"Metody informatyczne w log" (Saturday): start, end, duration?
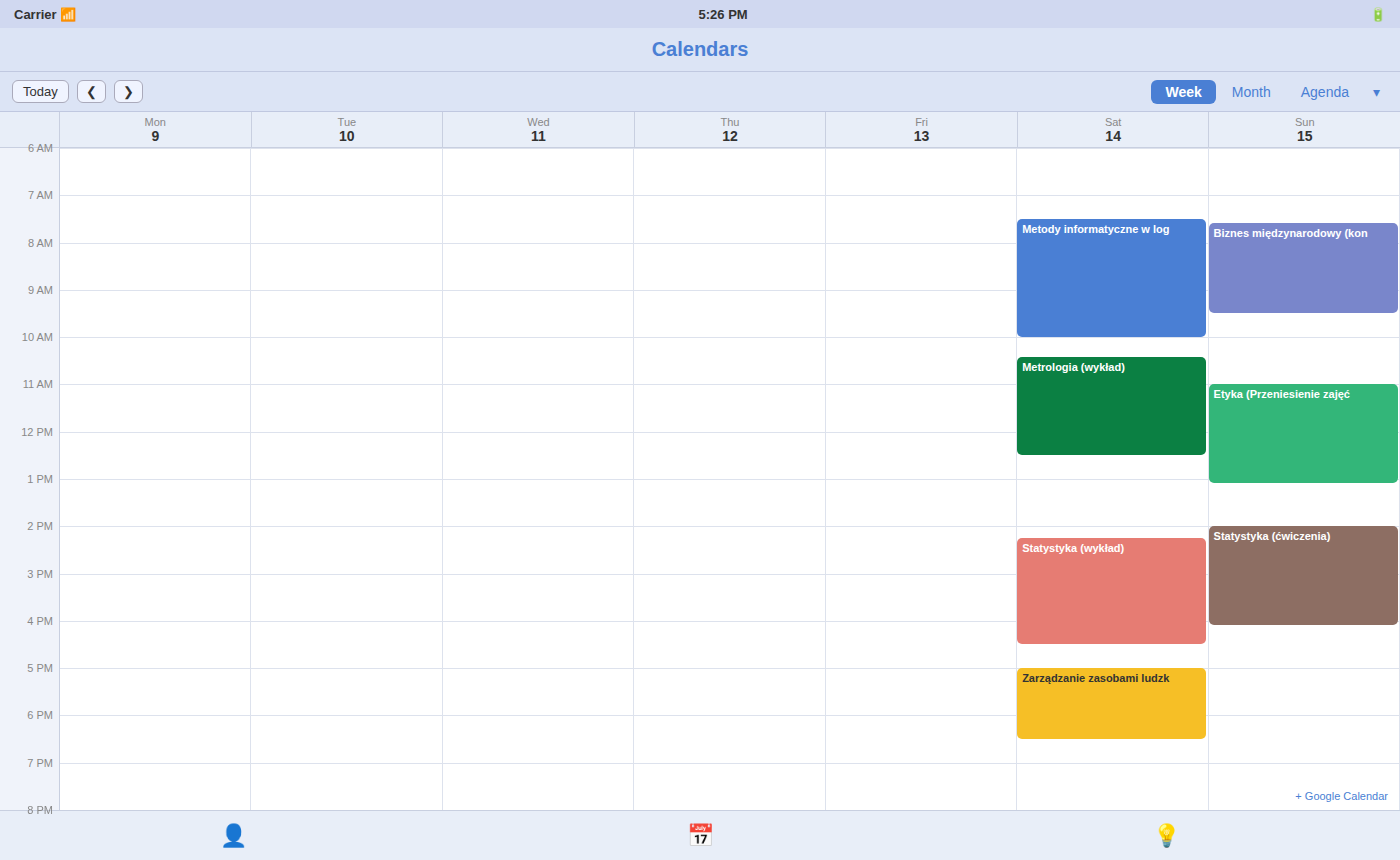
07:30 to 10:00, 2 hours 30 minutes